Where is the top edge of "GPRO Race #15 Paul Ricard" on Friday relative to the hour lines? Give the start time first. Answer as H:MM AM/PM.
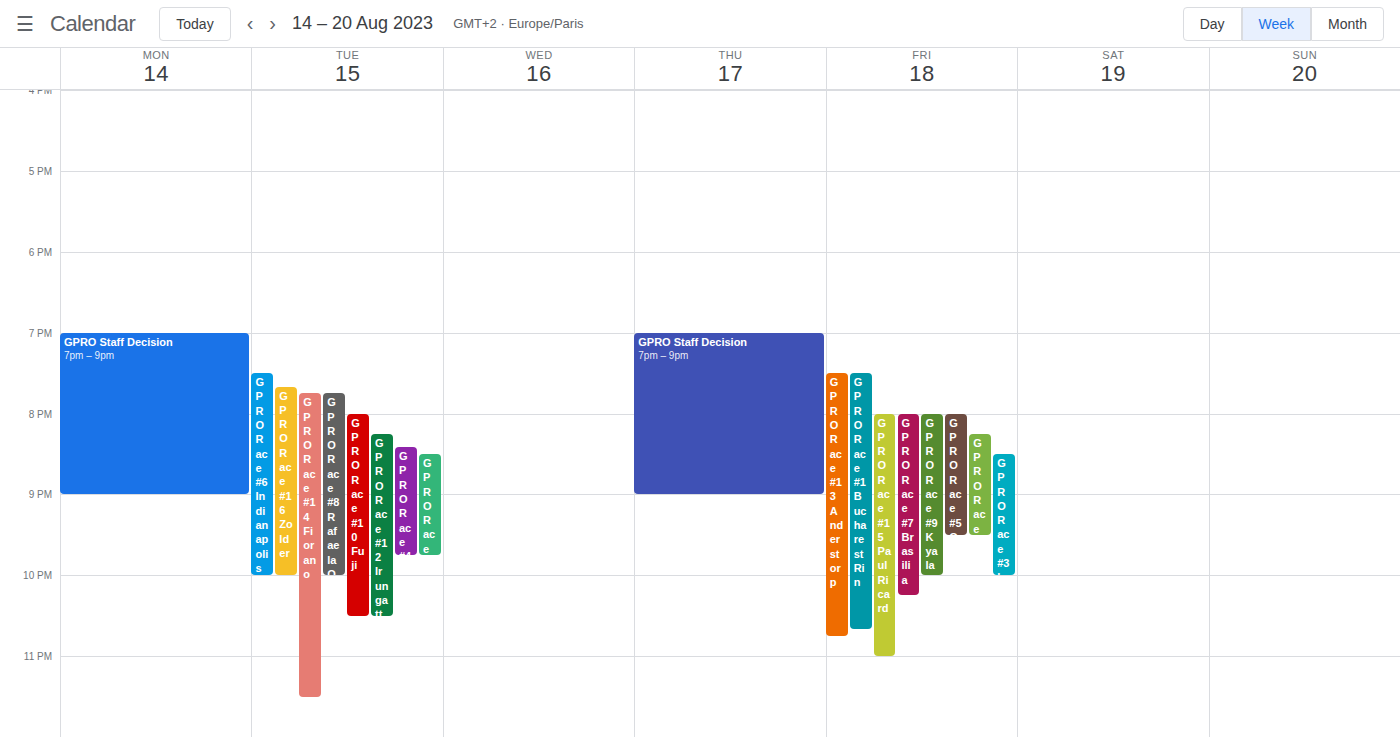
8:00 PM -- exactly on the 8 PM line.